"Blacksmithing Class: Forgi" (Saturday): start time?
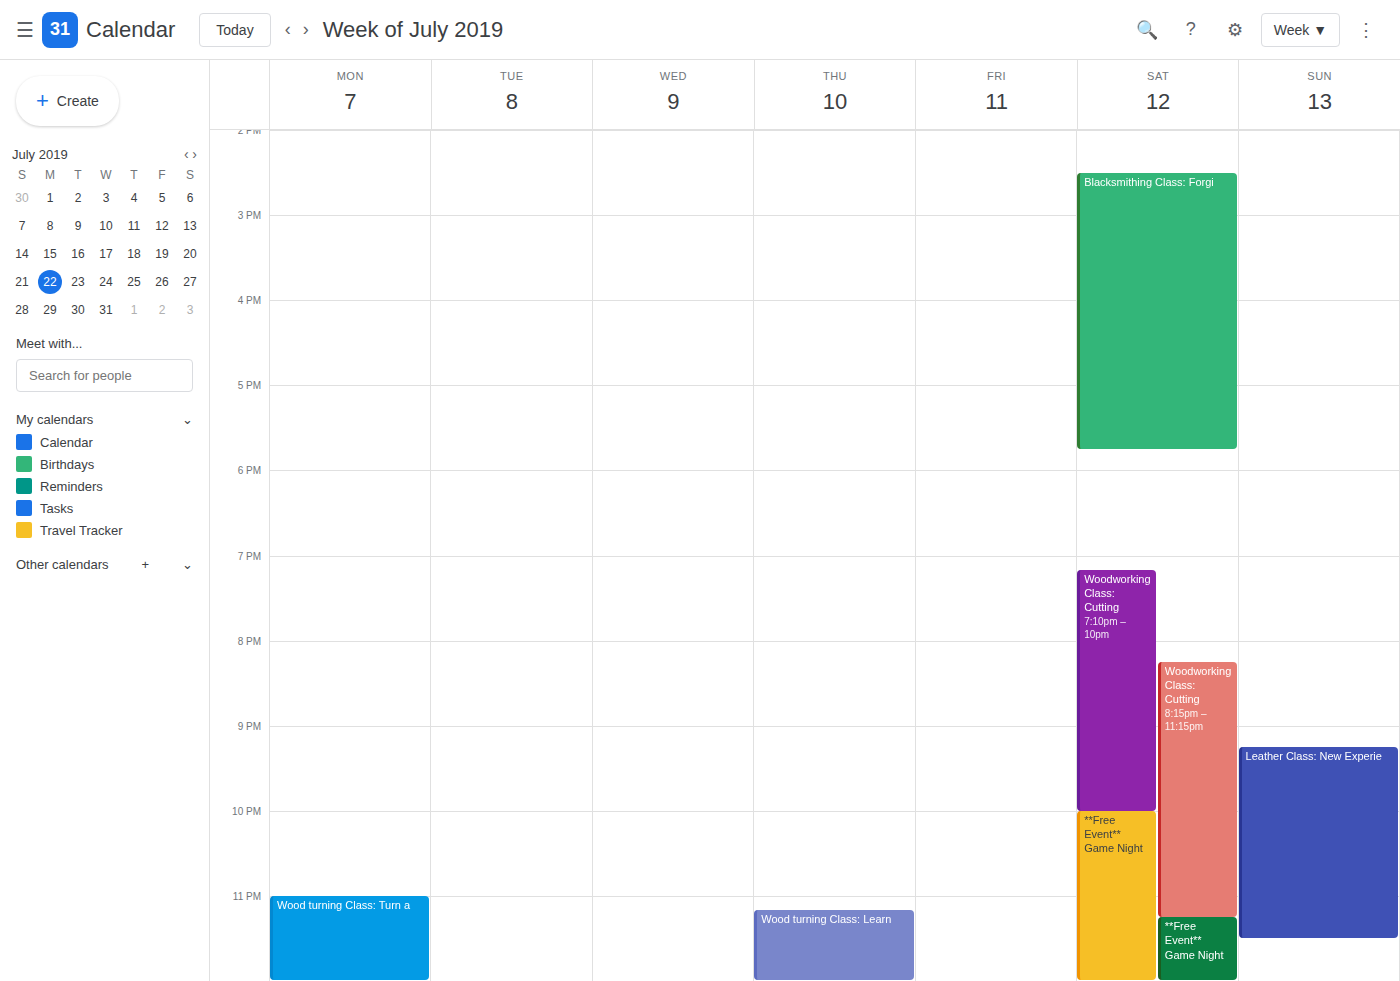
2:30 PM